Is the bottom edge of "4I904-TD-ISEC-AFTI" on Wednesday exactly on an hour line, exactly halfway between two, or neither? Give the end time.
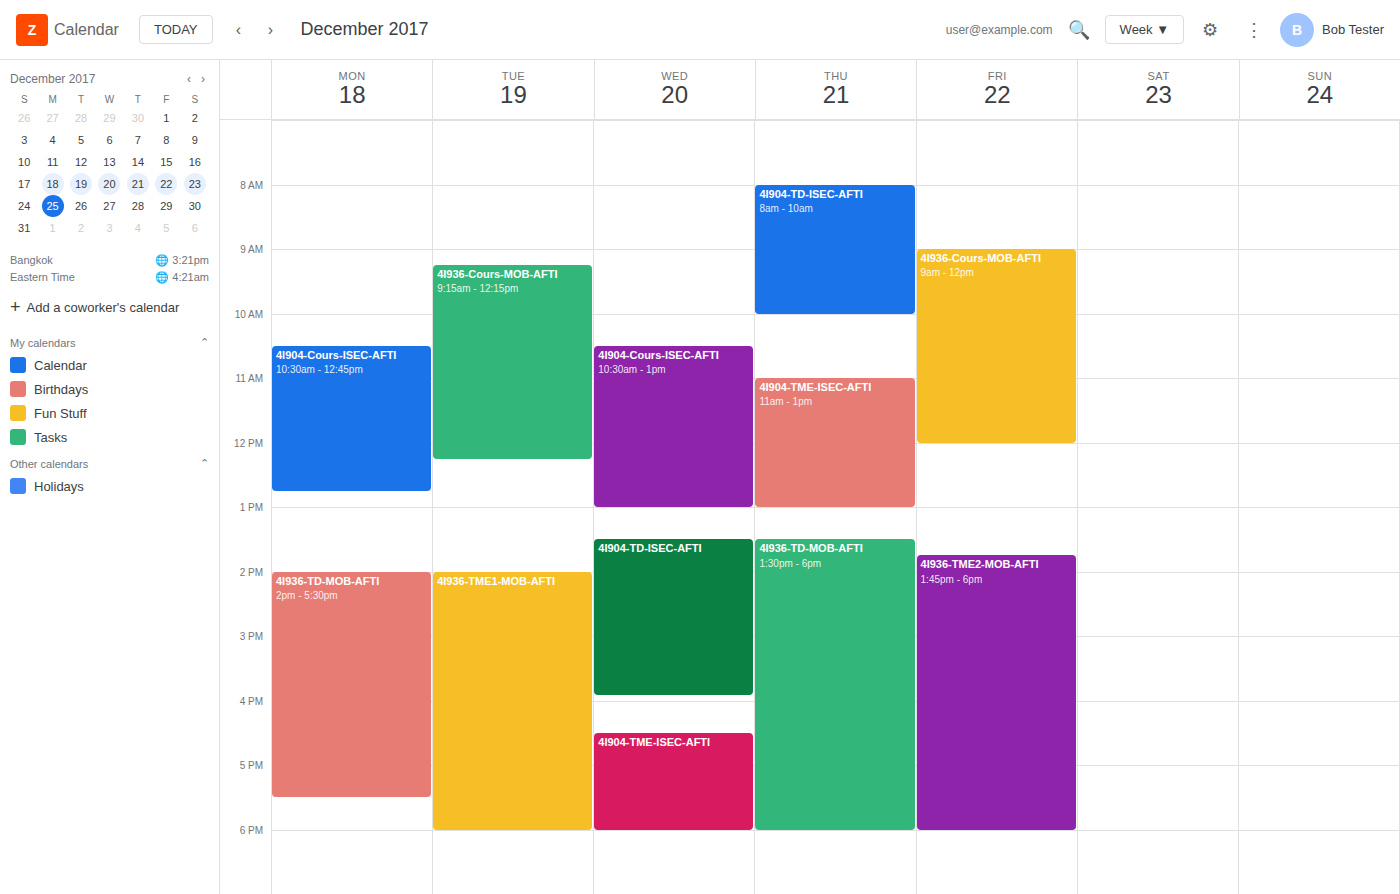
3:55 PM -- neither: 55 minutes below the 3 PM line and 5 minutes above the 4 PM line.